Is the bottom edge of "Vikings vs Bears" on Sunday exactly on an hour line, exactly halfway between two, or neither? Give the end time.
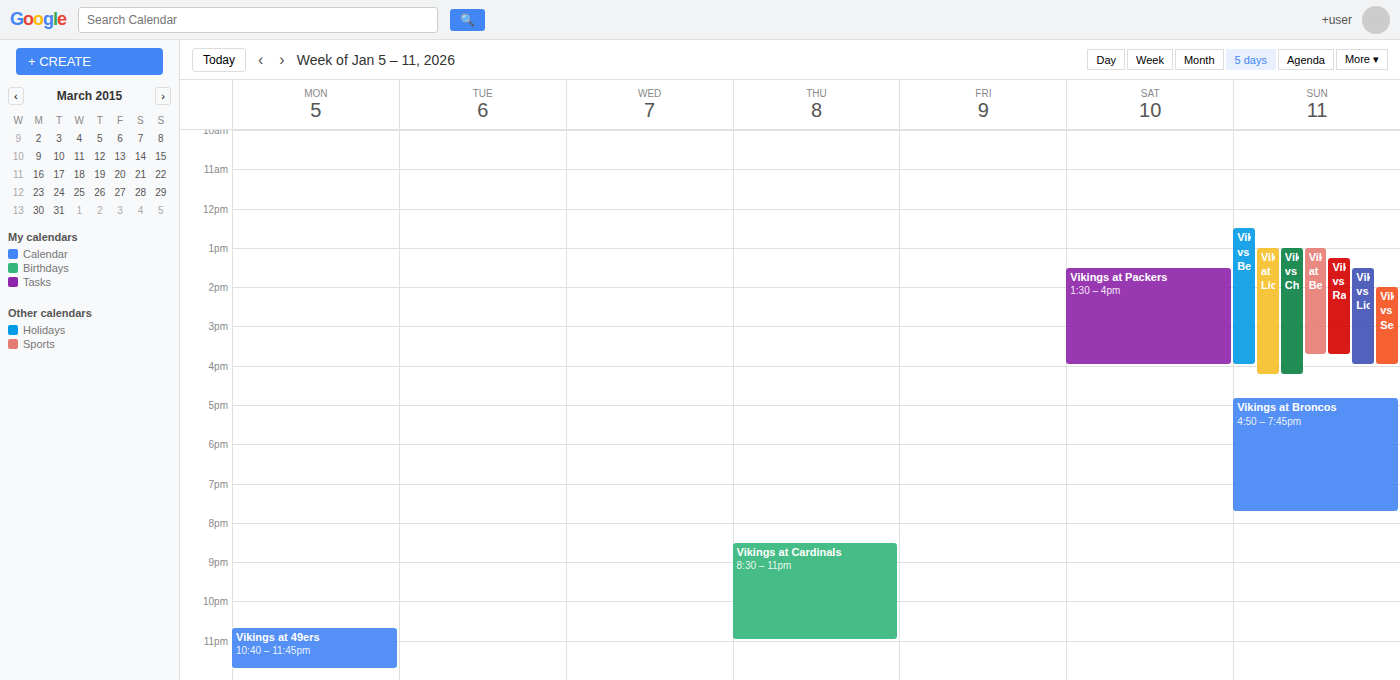
4:00 PM -- exactly on the 4 PM line.